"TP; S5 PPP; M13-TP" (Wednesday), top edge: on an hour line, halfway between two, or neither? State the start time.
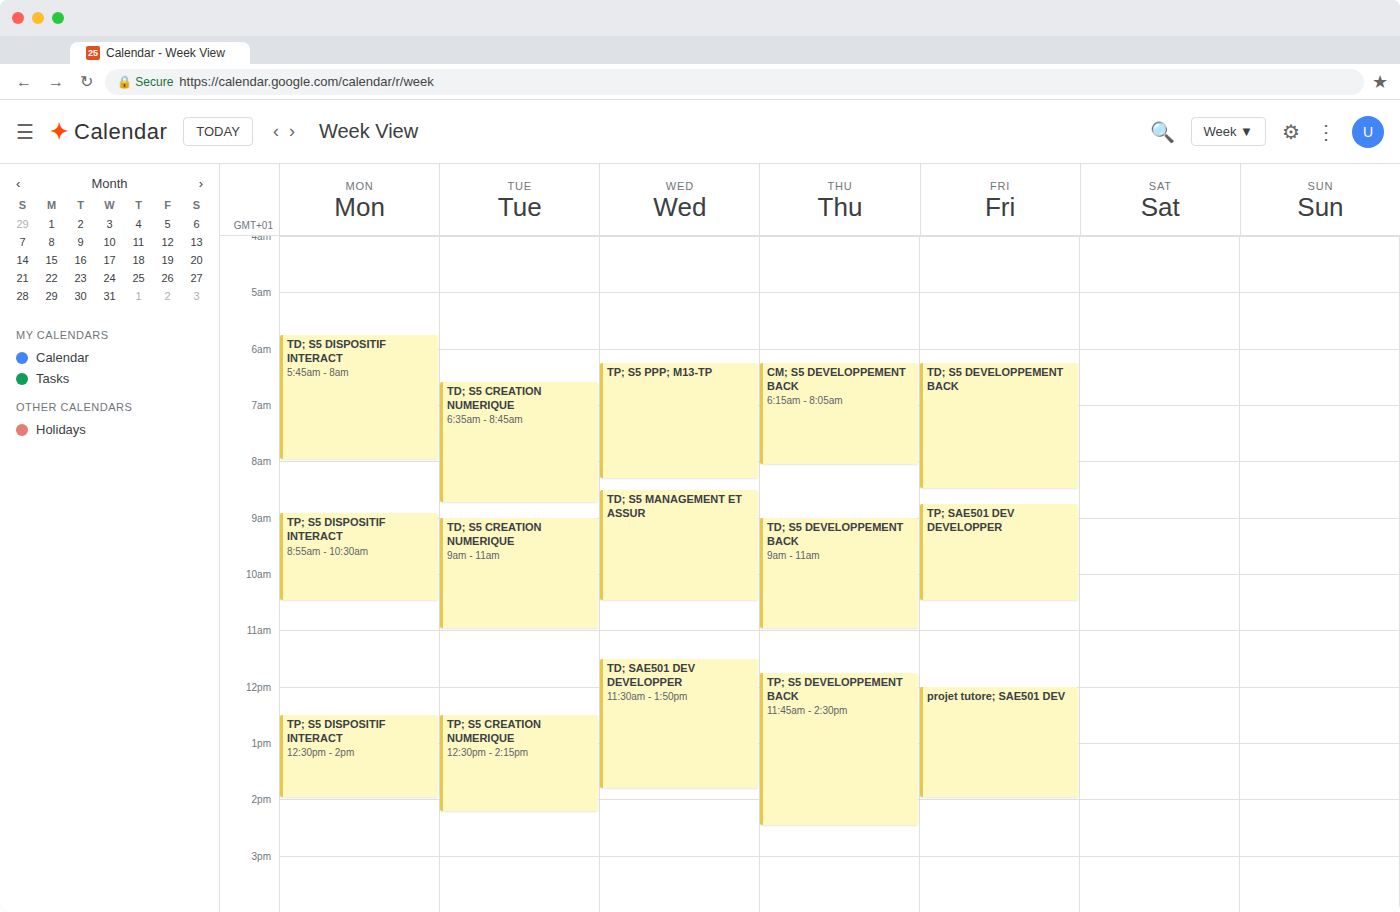
6:15 AM -- neither: a quarter of the way from the 6 AM line to the 7 AM line.